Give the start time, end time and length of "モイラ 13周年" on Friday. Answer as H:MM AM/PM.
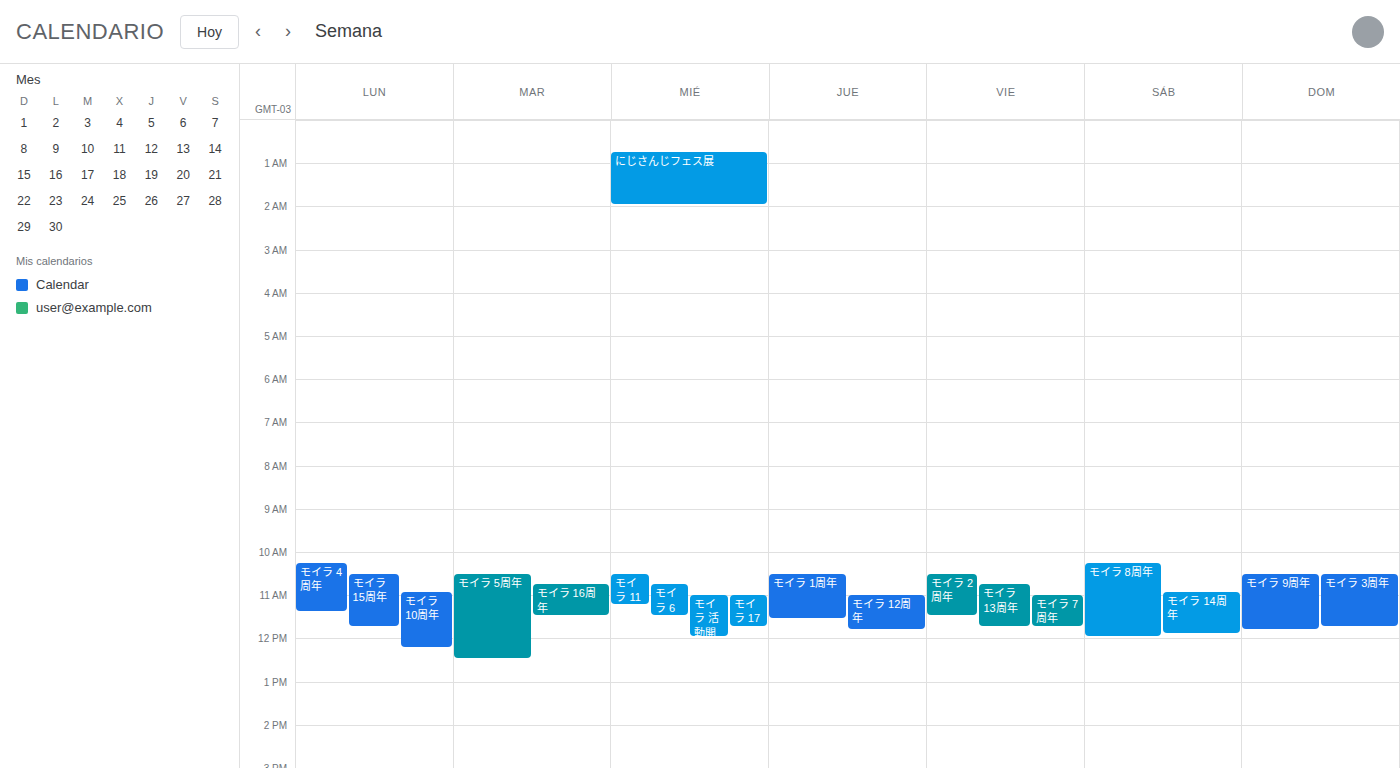
10:45 AM to 11:45 AM, 1 hour